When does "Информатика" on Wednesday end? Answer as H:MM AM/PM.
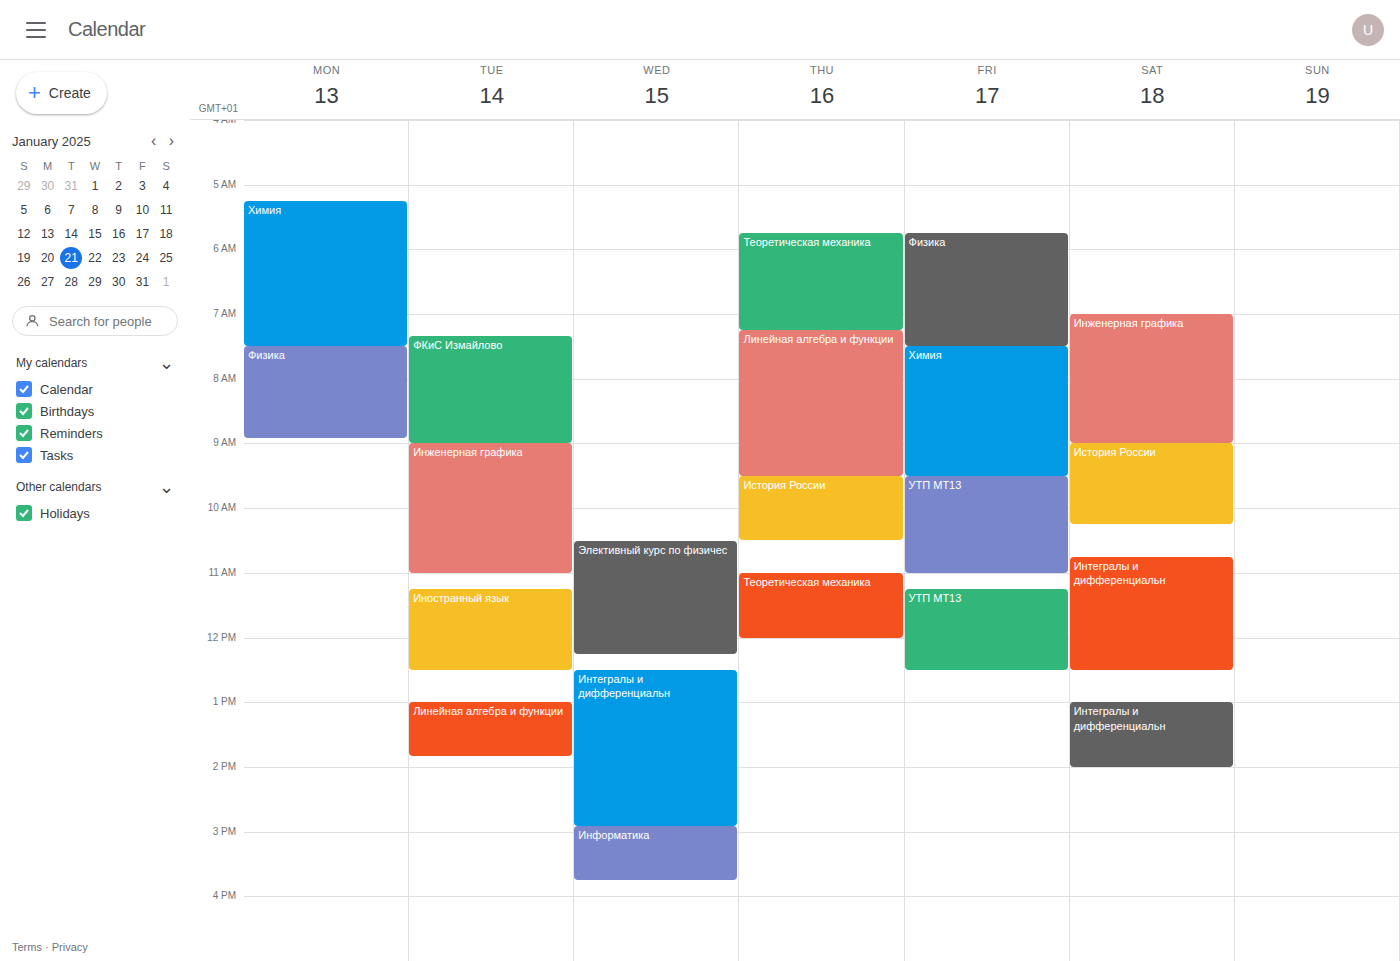
3:45 PM